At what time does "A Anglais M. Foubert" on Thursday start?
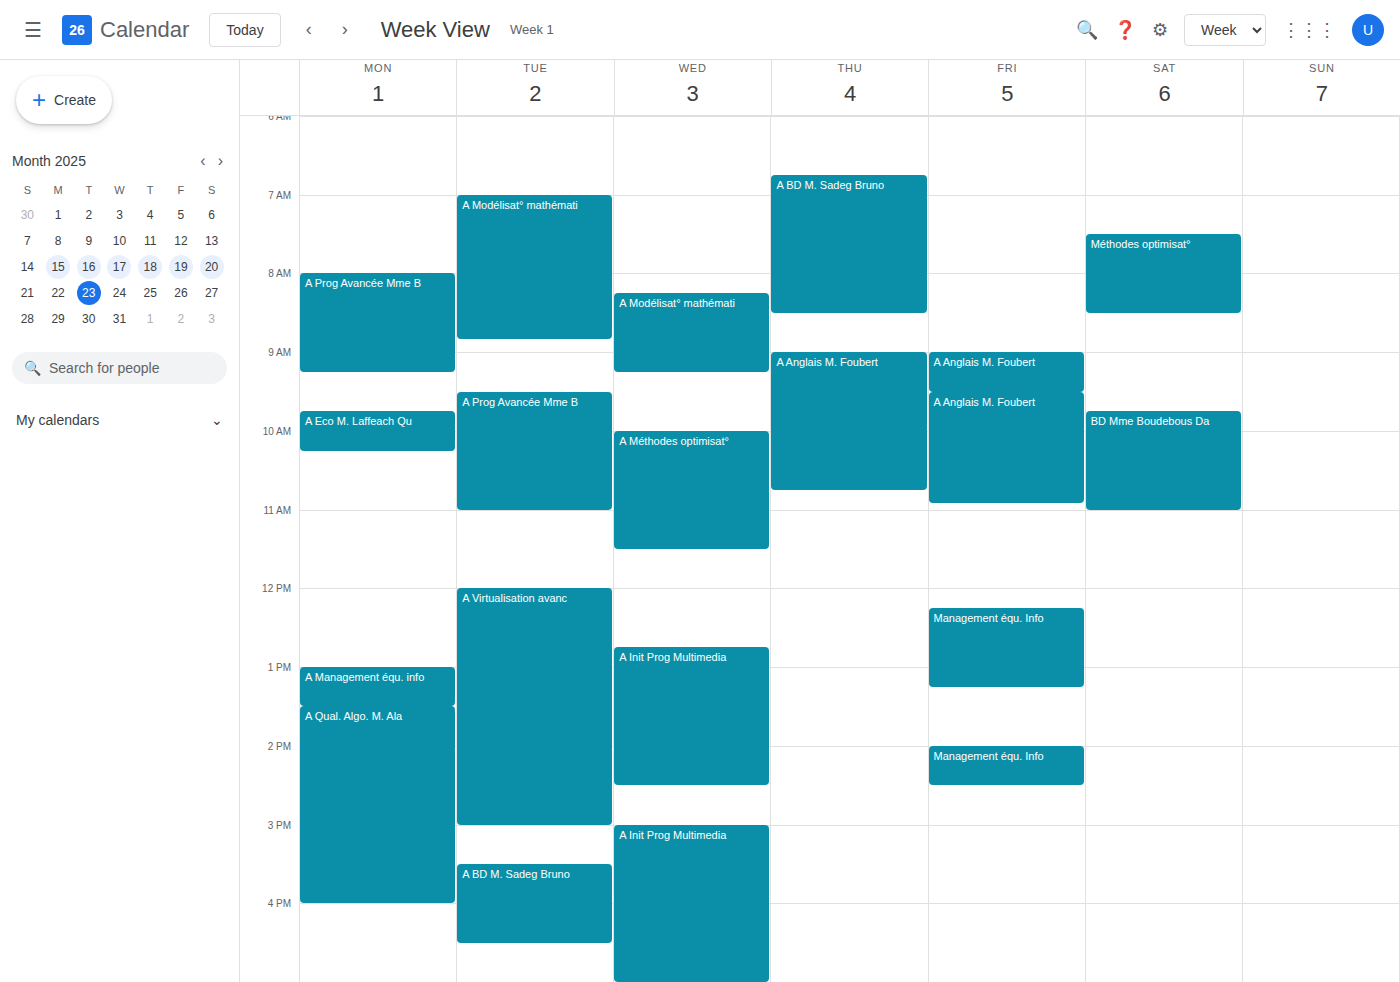
9:00 AM